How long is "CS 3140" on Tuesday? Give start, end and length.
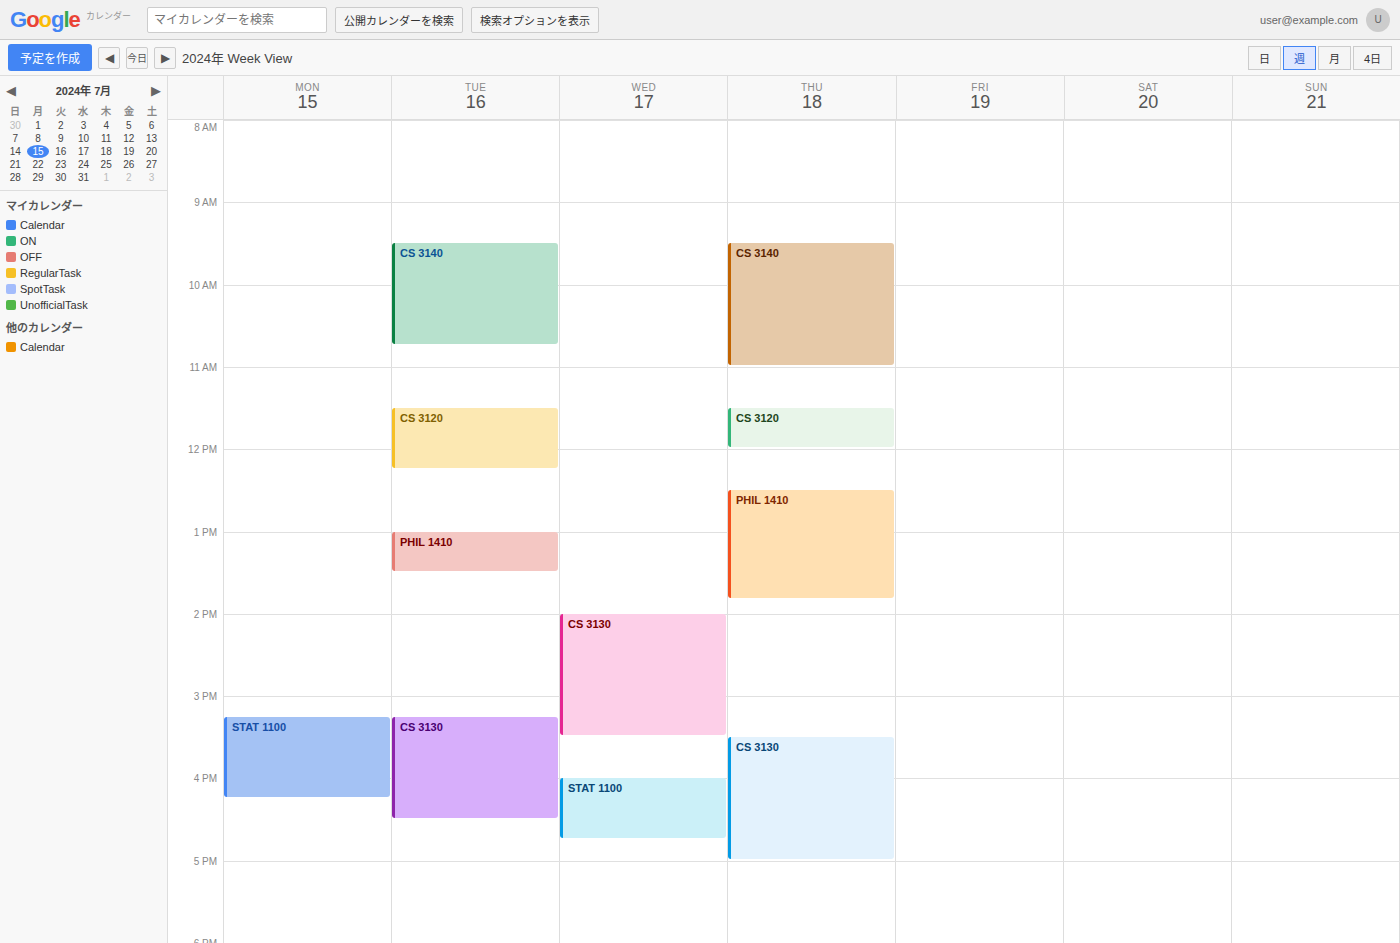
9:30 AM to 10:45 AM, 1 hour 15 minutes